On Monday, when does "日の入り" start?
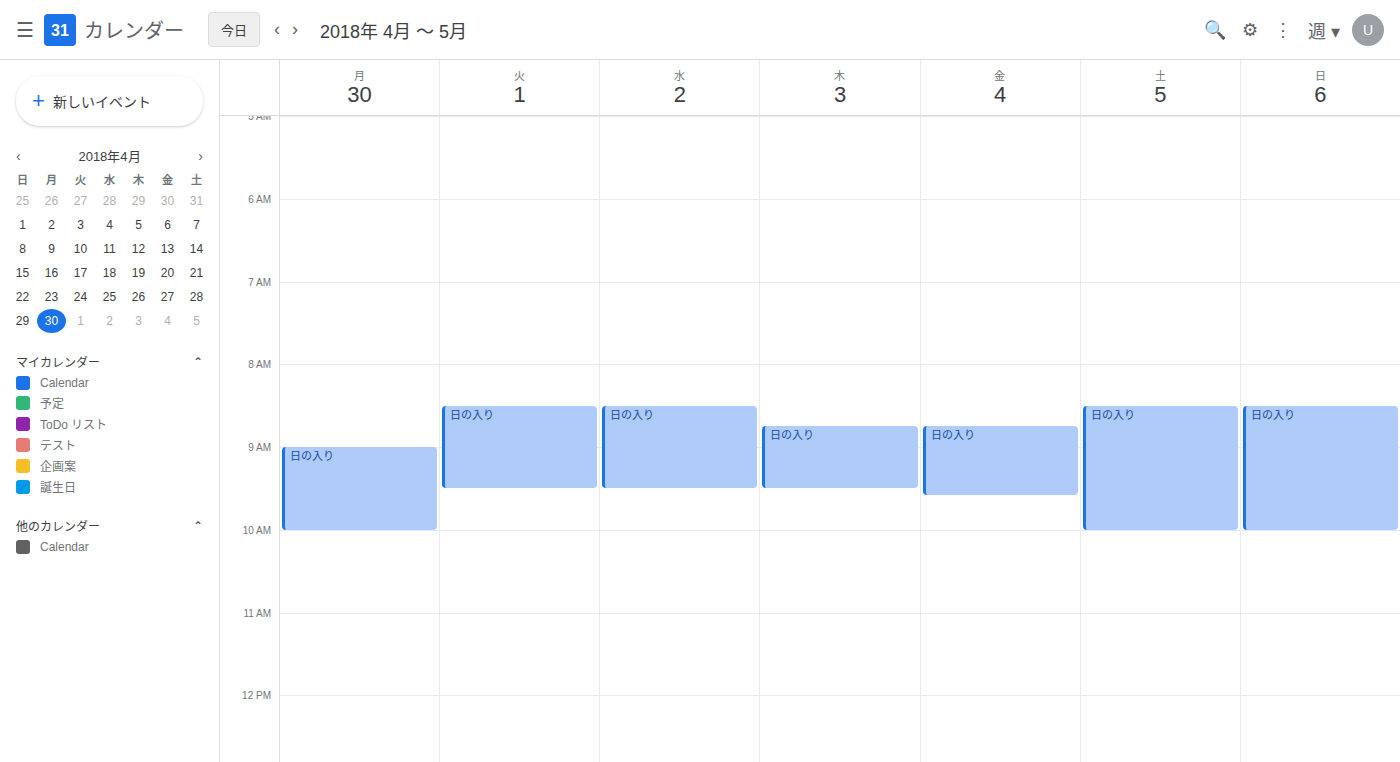
9:00 AM